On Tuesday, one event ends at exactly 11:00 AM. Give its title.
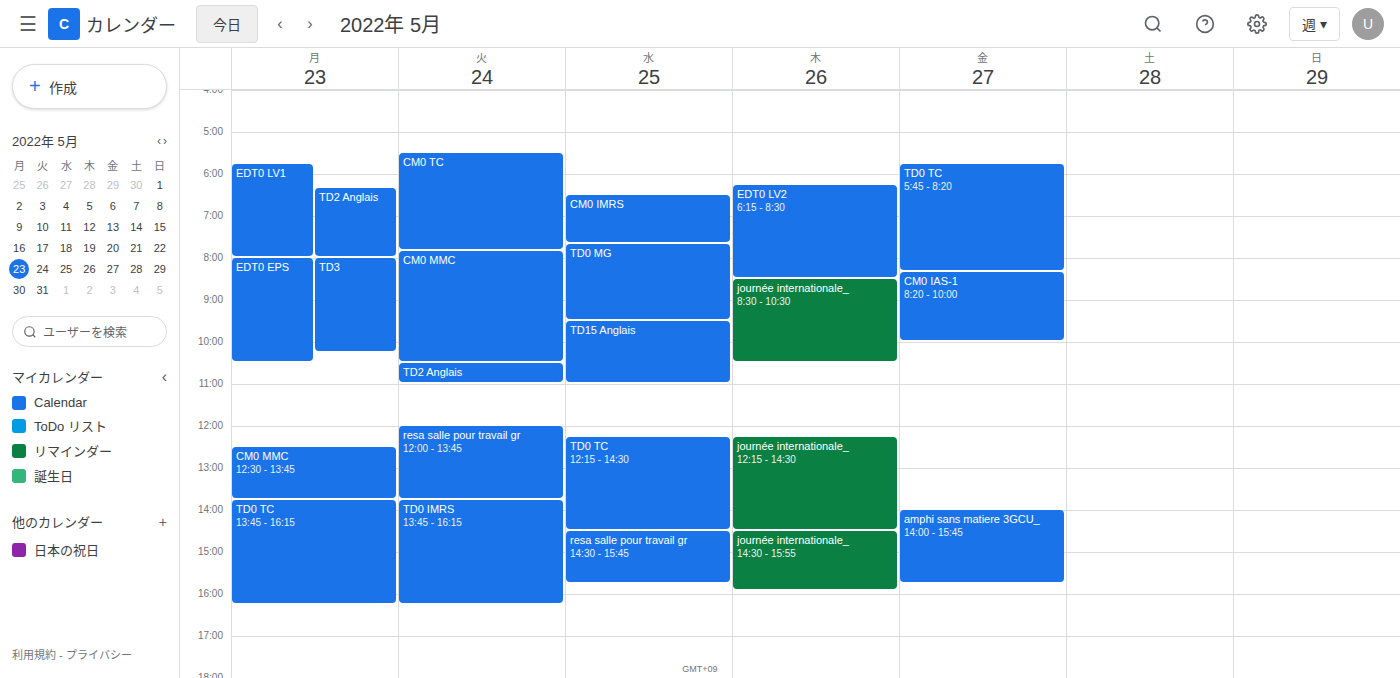
"TD2 Anglais"